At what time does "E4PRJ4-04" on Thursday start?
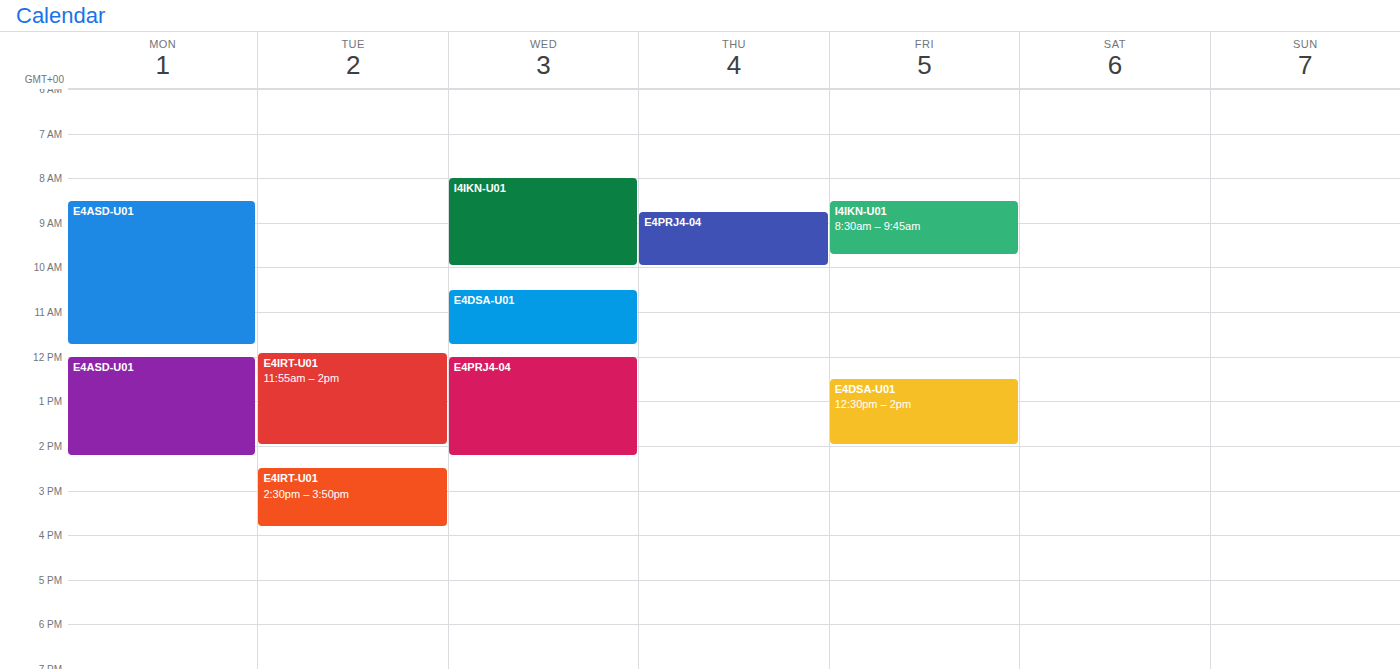
8:45 AM